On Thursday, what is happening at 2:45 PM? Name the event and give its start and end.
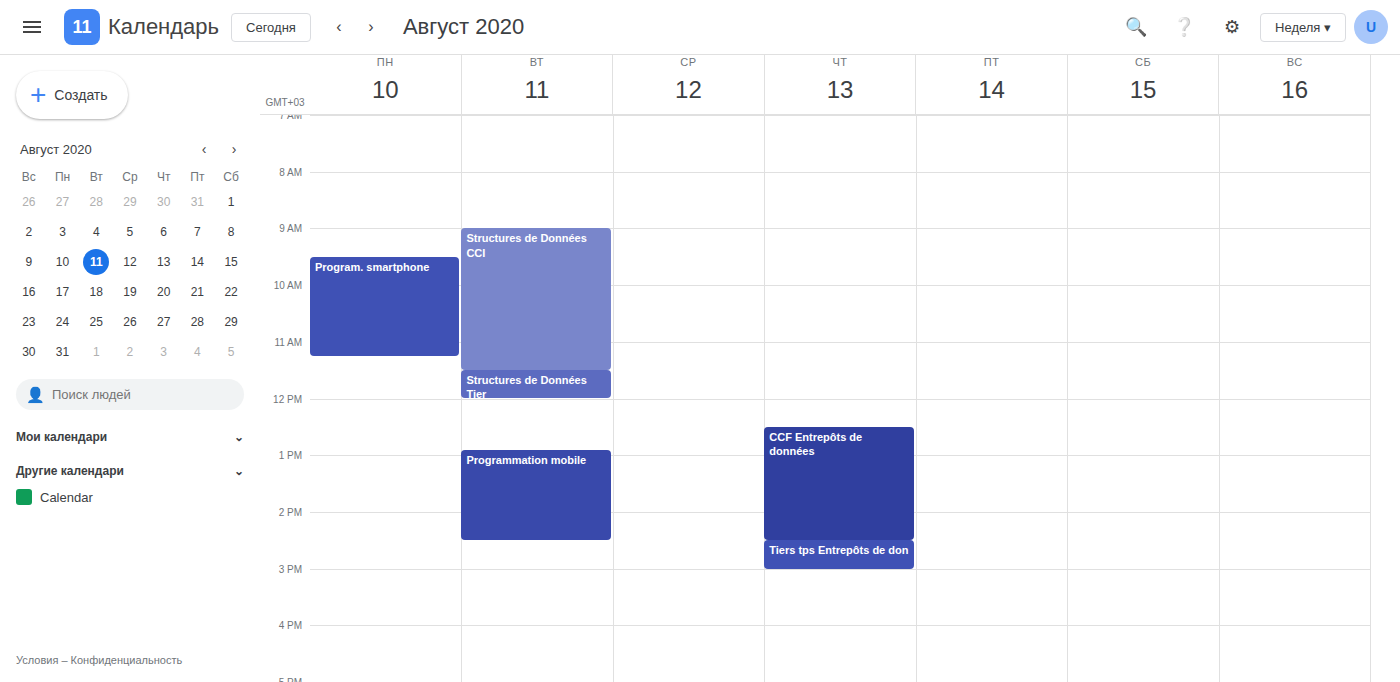
"Tiers tps Entrepôts de don", 2:30 PM to 3:00 PM